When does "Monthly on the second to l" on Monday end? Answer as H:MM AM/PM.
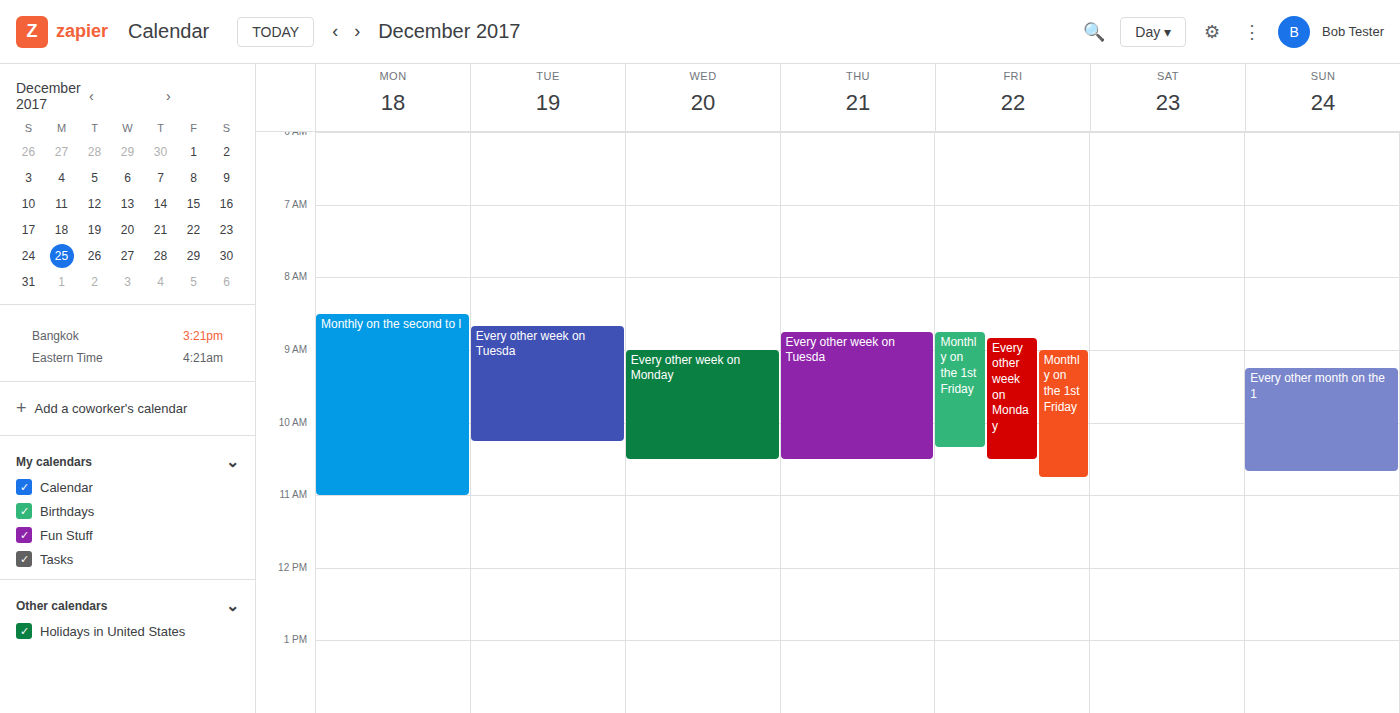
11:00 AM